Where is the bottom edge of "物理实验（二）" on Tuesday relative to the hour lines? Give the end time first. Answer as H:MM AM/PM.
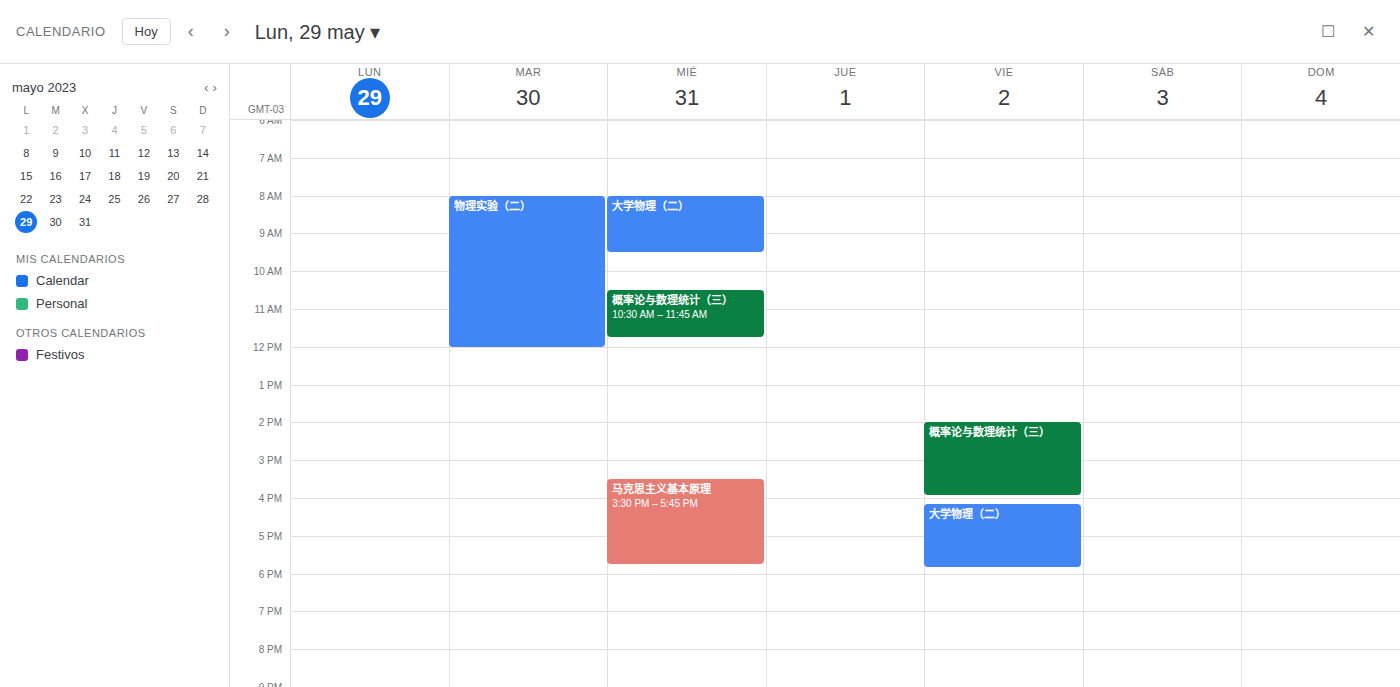
12:00 PM -- exactly on the 12 PM line.